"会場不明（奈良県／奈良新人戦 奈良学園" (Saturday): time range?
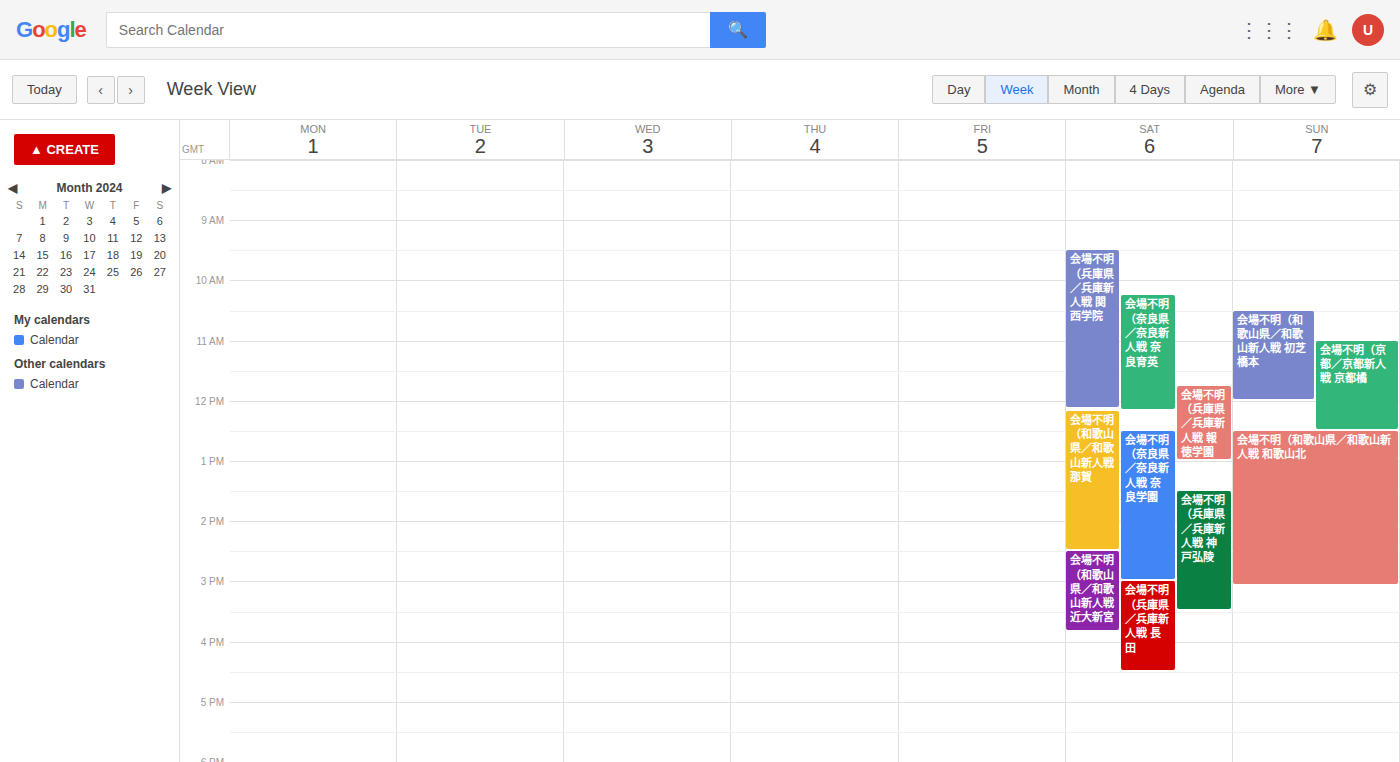
12:30 PM to 3:00 PM